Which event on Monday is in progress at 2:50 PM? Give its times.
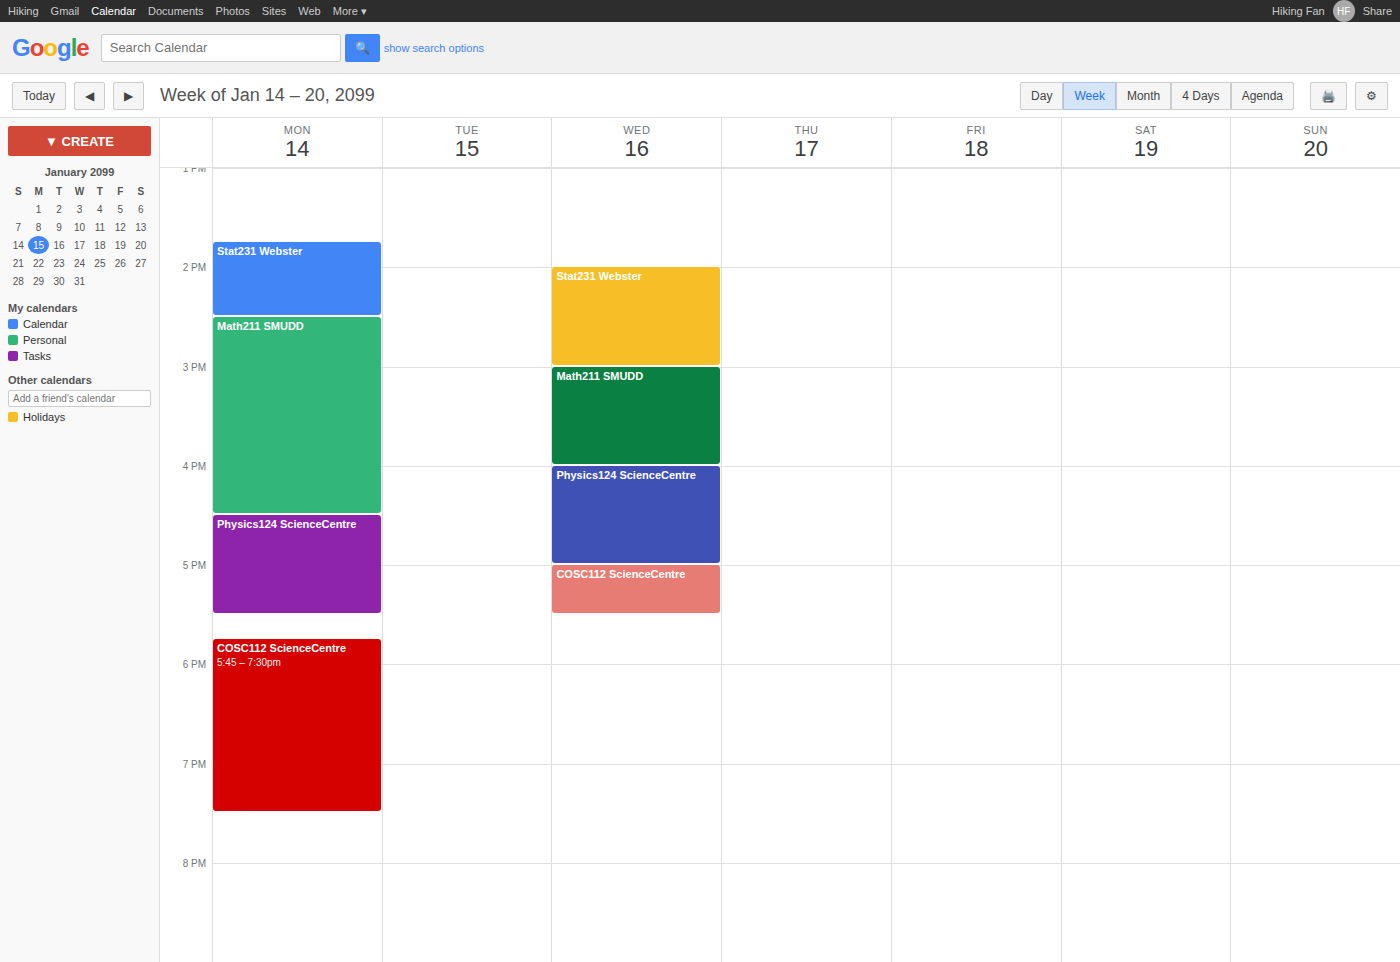
"Math211 SMUDD", 2:30 PM to 4:30 PM